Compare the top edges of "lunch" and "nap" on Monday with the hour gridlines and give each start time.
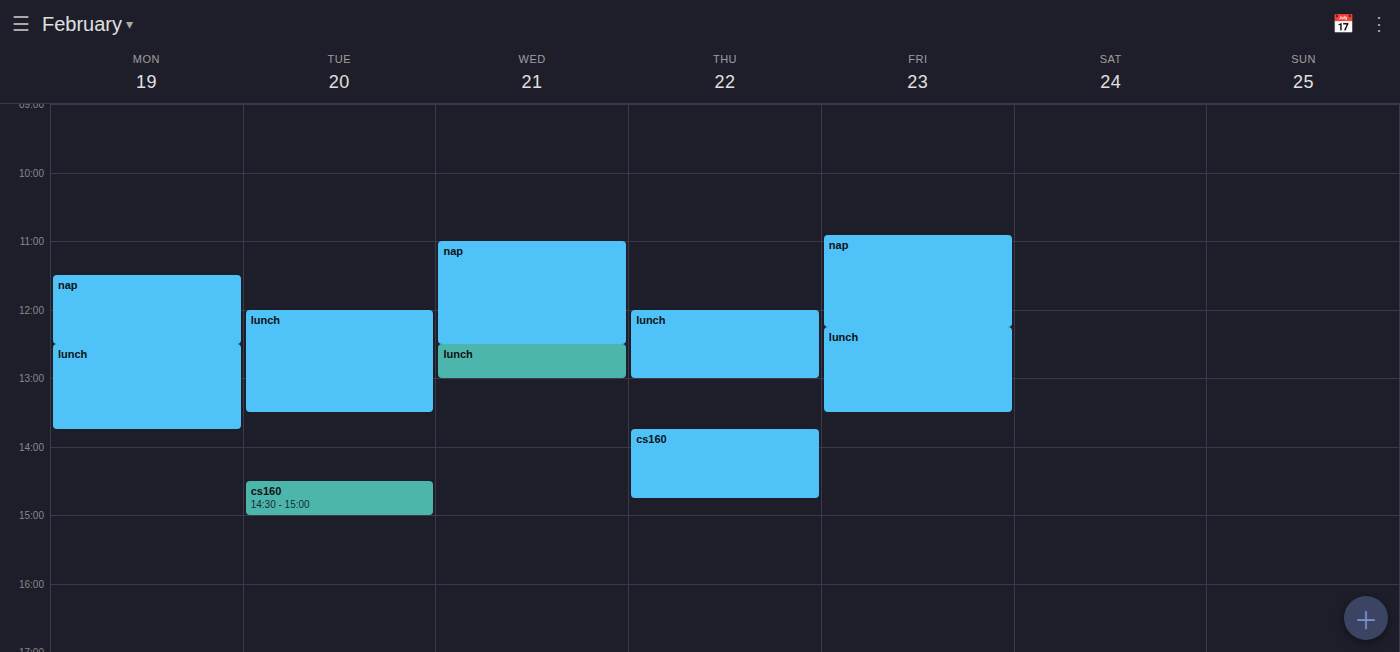
"lunch": 12:30 PM, halfway between the 12 PM and 1 PM lines. "nap": 11:30 AM, halfway between the 11 AM and 12 PM lines.